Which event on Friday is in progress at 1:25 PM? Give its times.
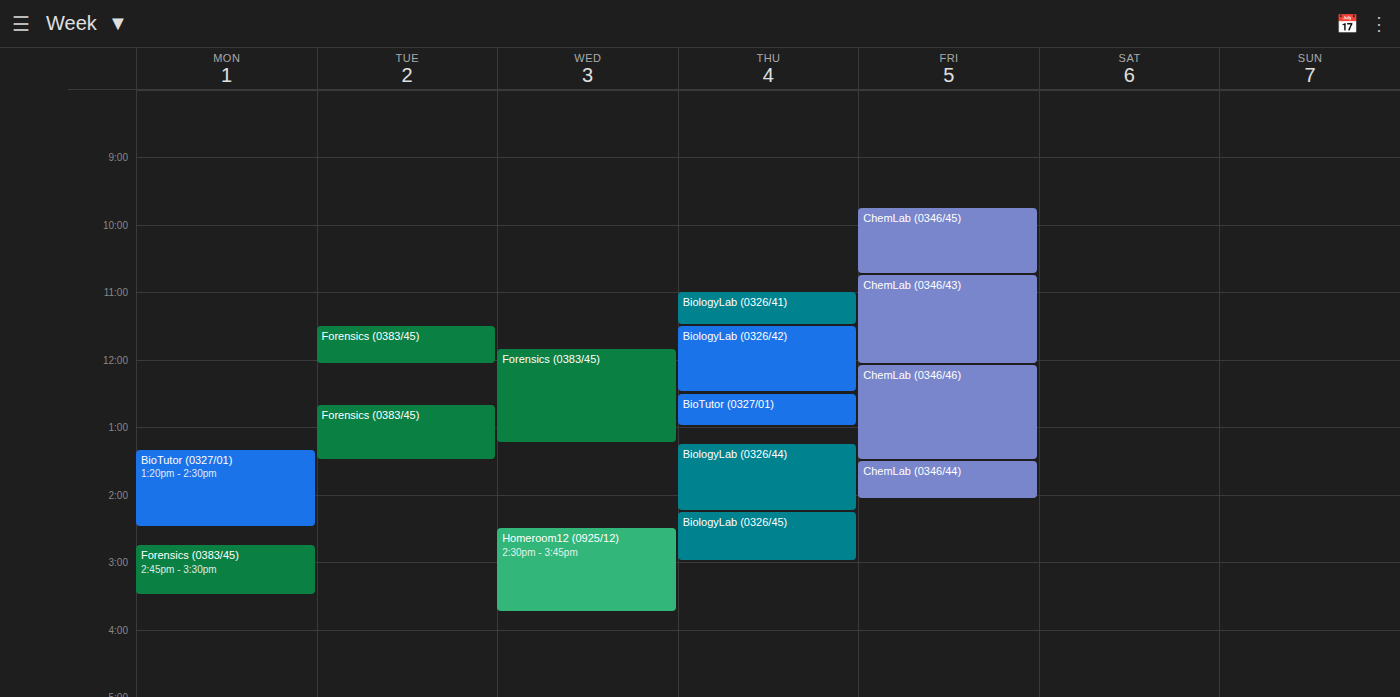
"ChemLab (0346/46)", 12:05 PM to 1:30 PM